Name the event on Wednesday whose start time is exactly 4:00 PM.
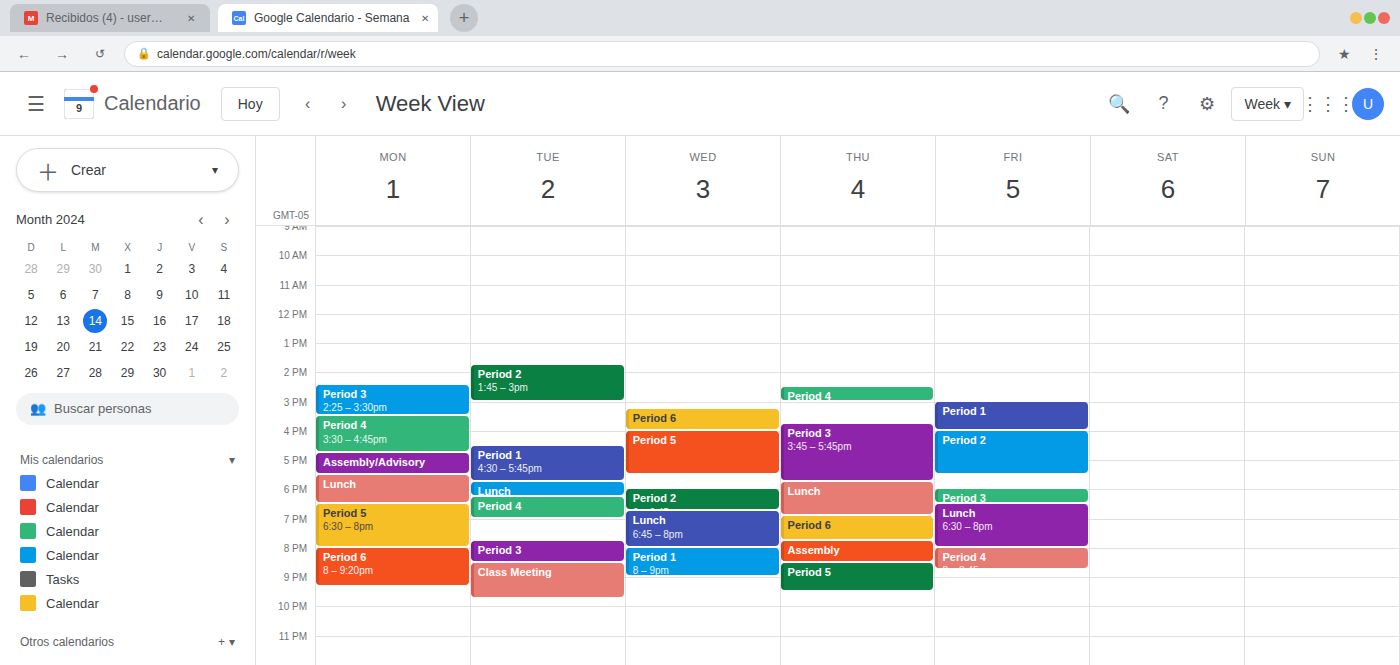
"Period 5"